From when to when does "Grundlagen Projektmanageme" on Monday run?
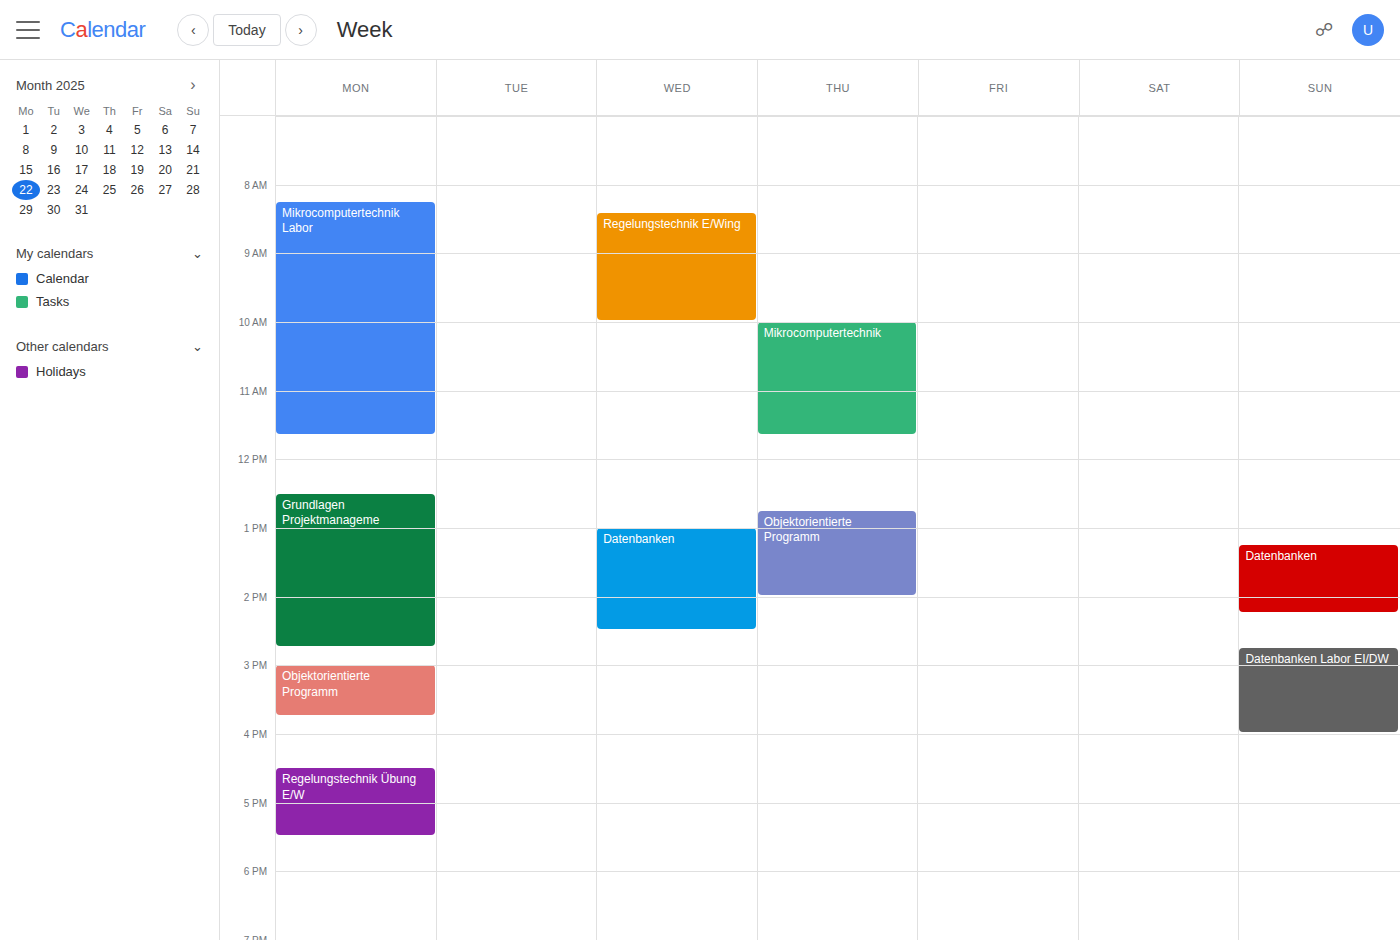
12:30 PM to 2:45 PM